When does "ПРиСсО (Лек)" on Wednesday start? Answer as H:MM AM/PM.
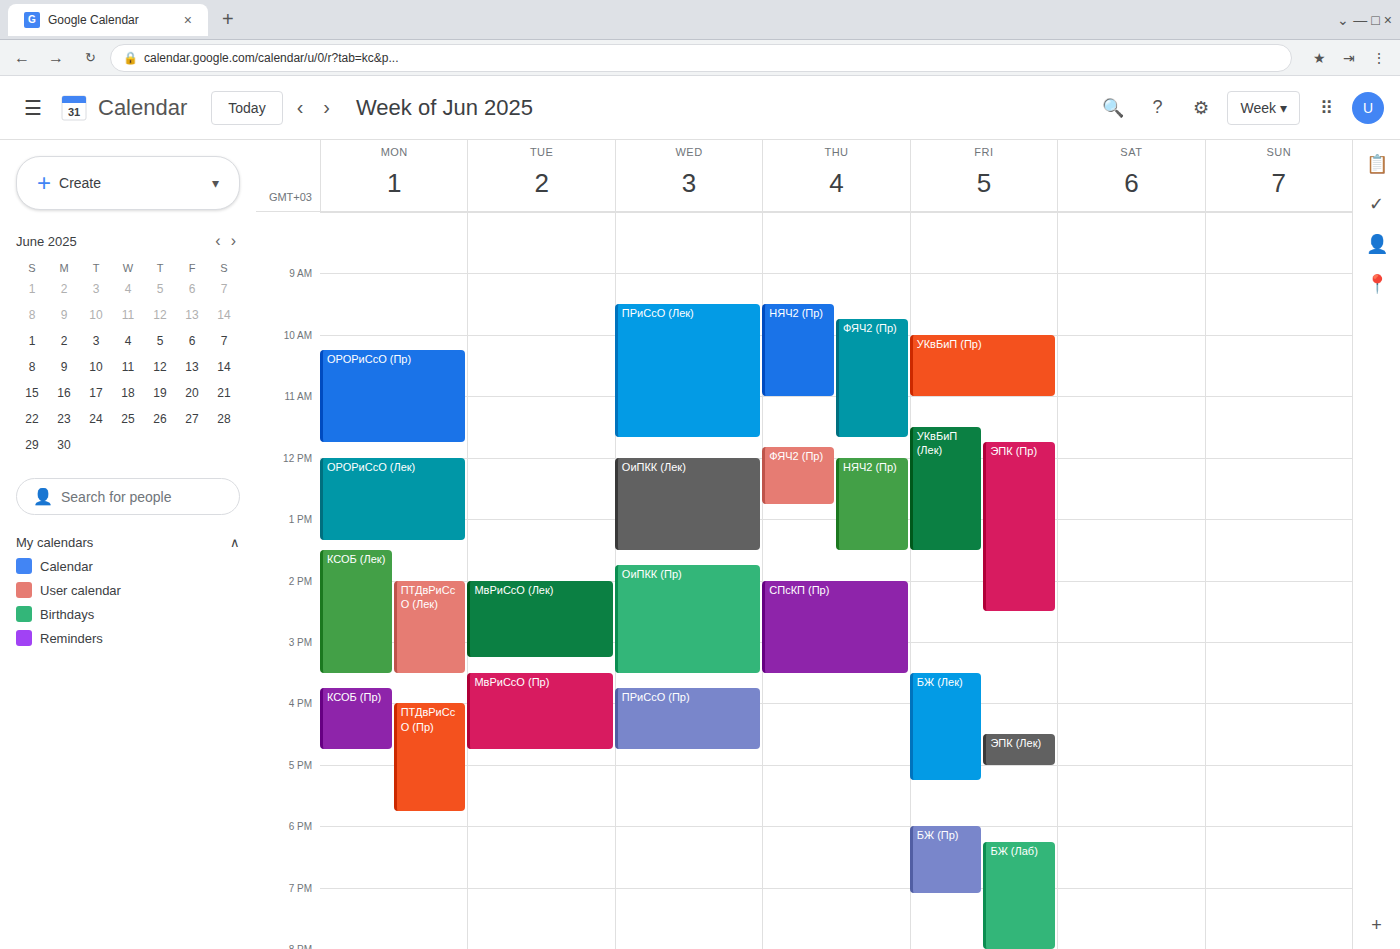
9:30 AM